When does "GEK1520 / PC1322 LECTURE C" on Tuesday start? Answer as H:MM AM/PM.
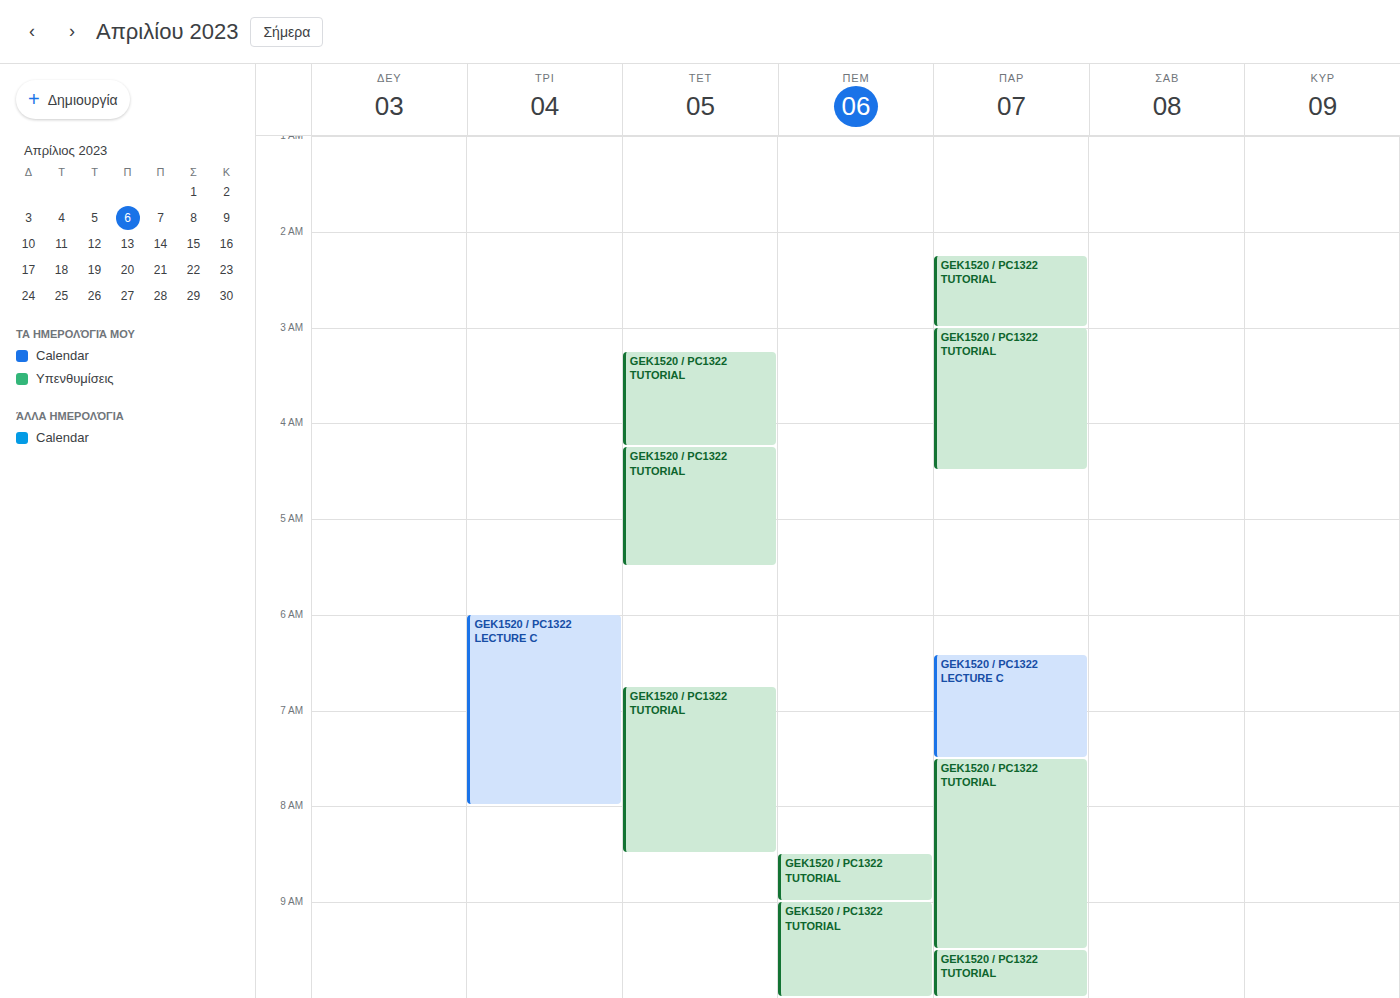
6:00 AM